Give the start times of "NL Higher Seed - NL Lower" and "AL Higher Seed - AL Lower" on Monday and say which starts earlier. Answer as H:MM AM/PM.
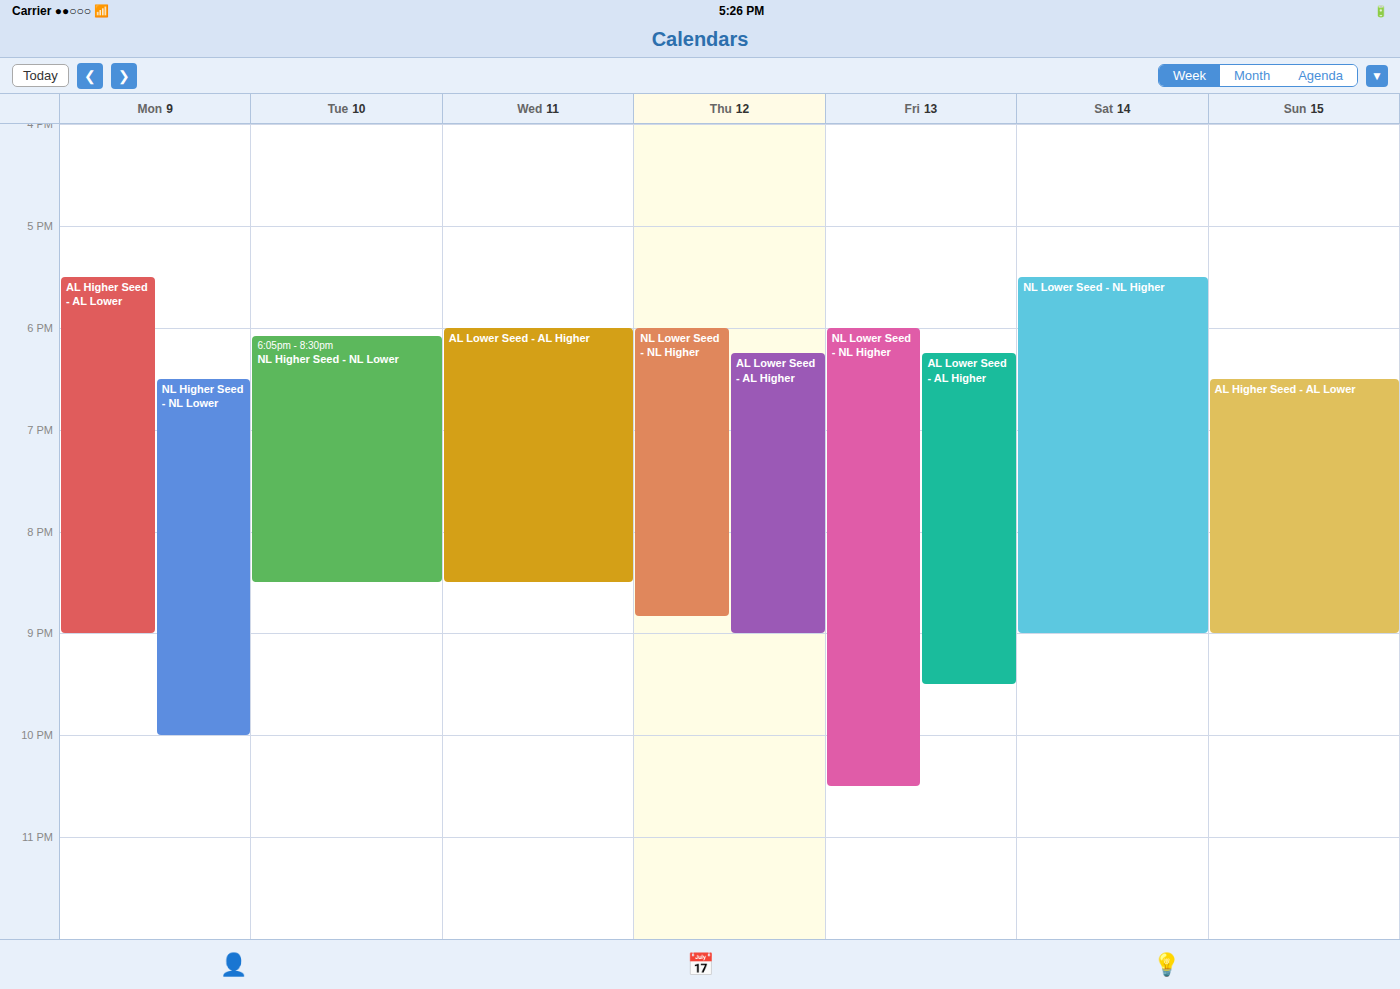
"AL Higher Seed - AL Lower" 5:30 PM; "NL Higher Seed - NL Lower" 6:30 PM.